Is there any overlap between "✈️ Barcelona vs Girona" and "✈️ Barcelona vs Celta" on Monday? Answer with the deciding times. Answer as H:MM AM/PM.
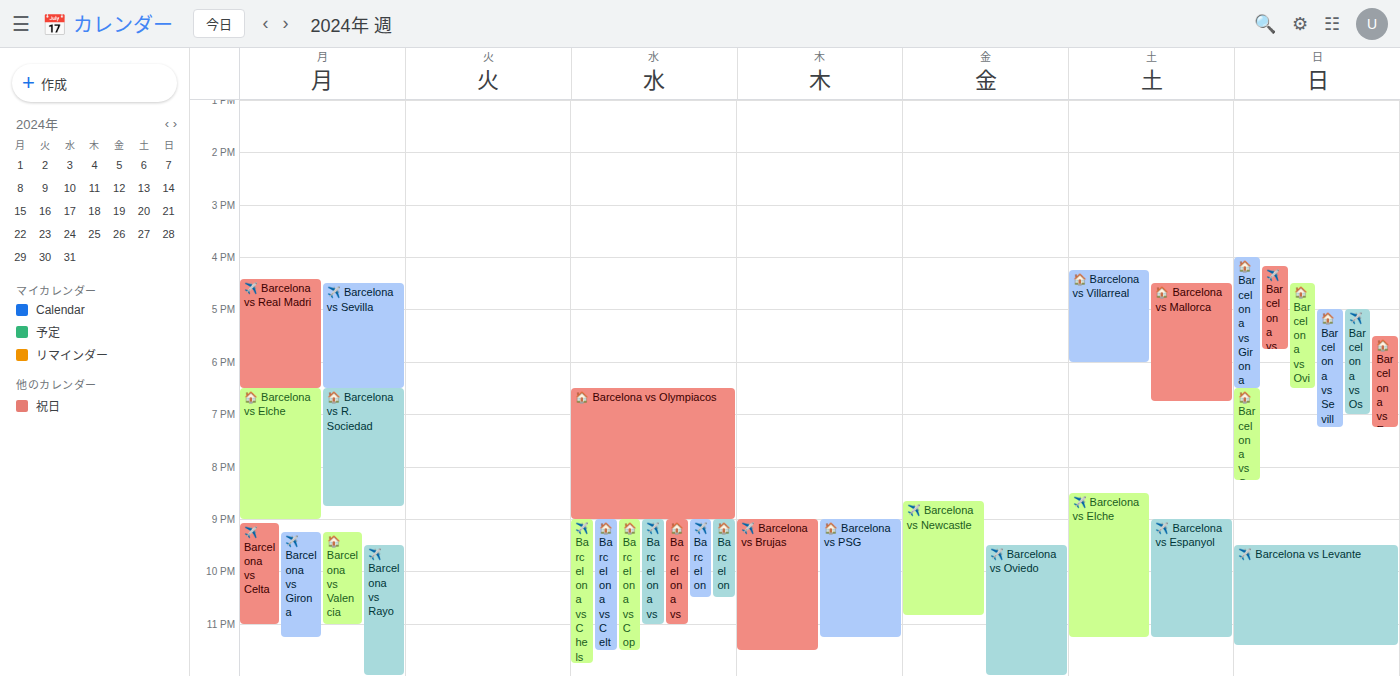
"✈️ Barcelona vs Girona" starts at 9:15 PM, before "✈️ Barcelona vs Celta" ends at 11:00 PM -- they overlap.